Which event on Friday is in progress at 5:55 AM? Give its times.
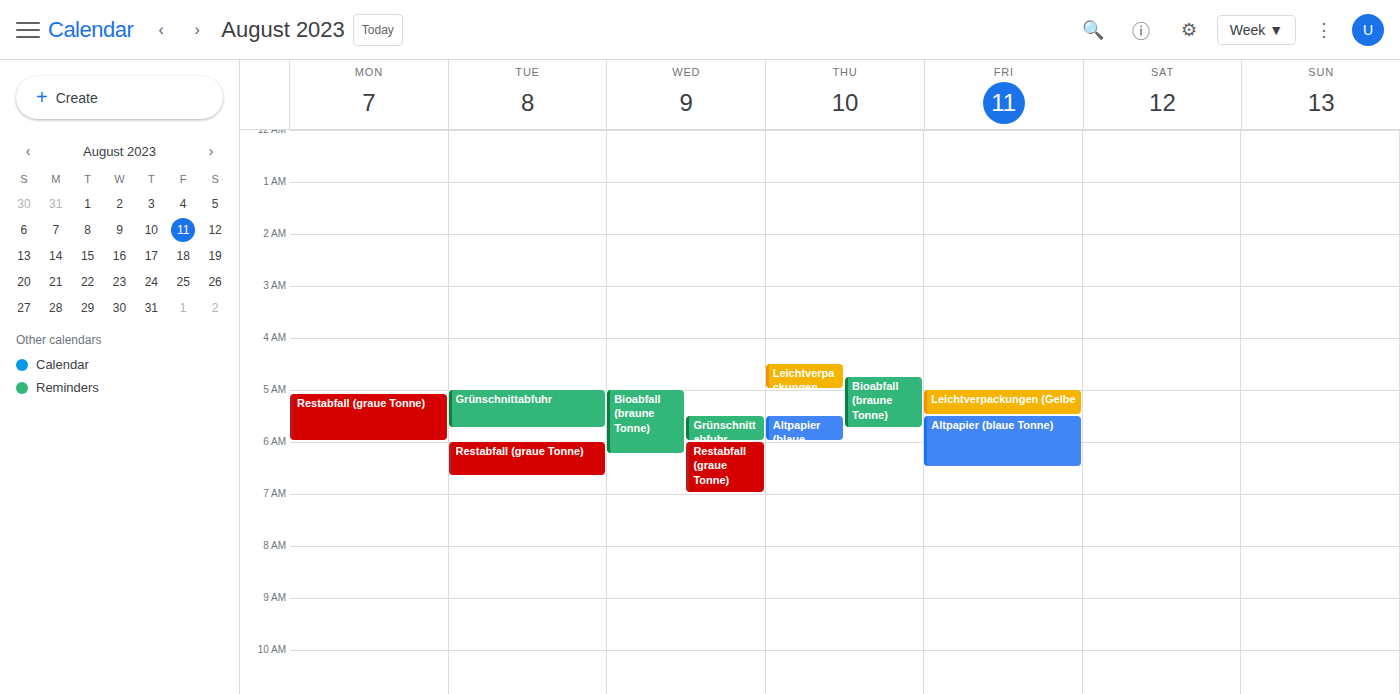
"Altpapier (blaue Tonne)", 5:30 AM to 6:30 AM